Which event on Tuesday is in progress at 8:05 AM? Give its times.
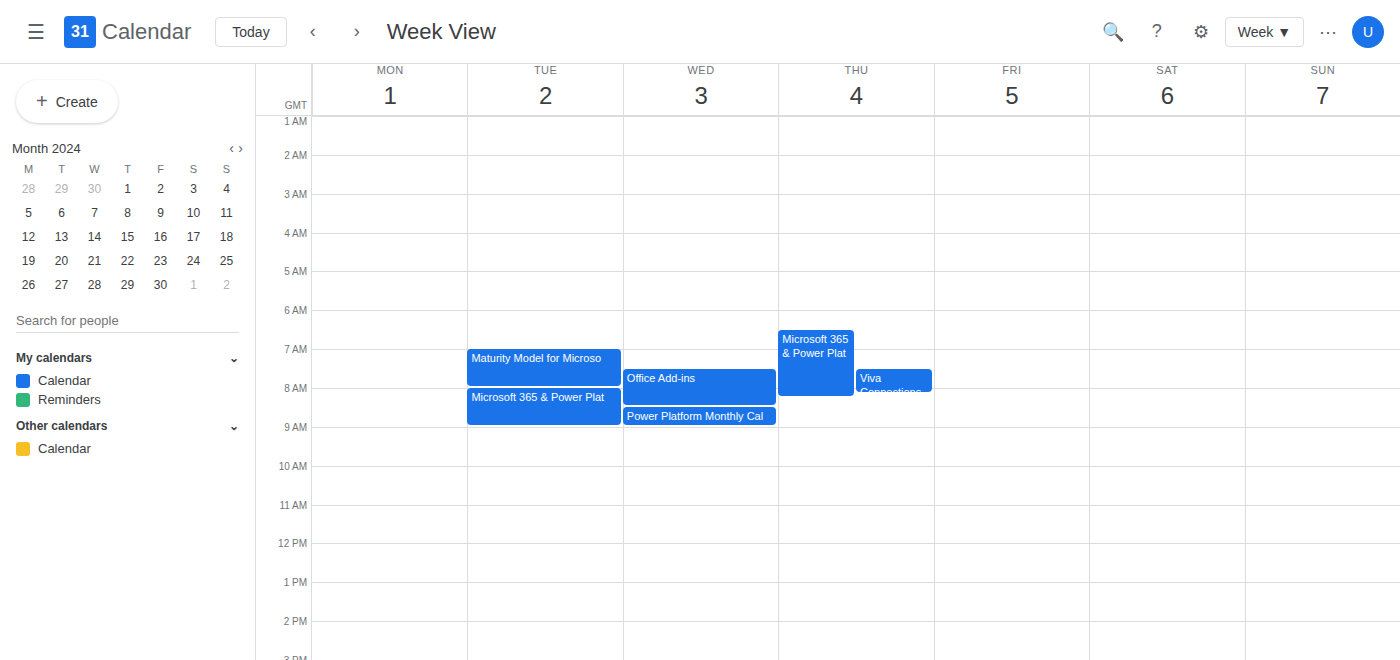
"Microsoft 365 & Power Plat", 8:00 AM to 9:00 AM